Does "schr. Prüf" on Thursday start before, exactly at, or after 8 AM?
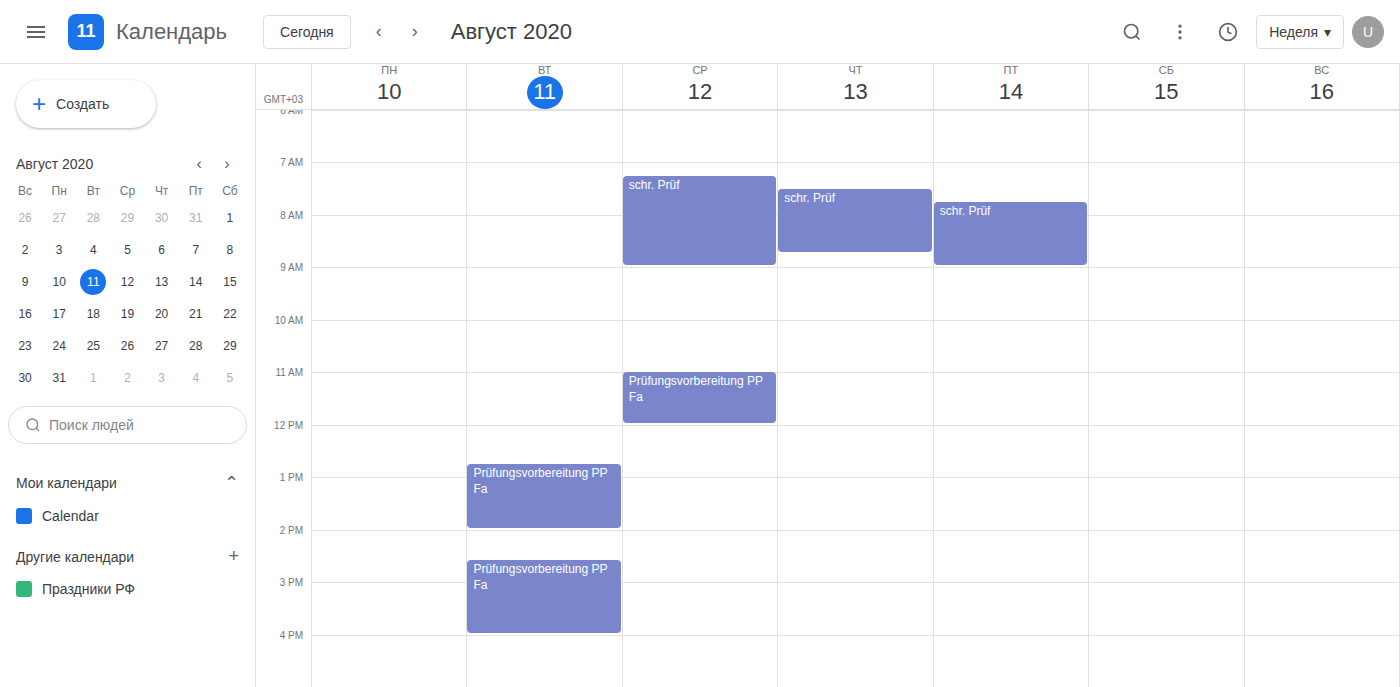
7:30 AM -- before 8 AM, 30 minutes above the 8 AM line.